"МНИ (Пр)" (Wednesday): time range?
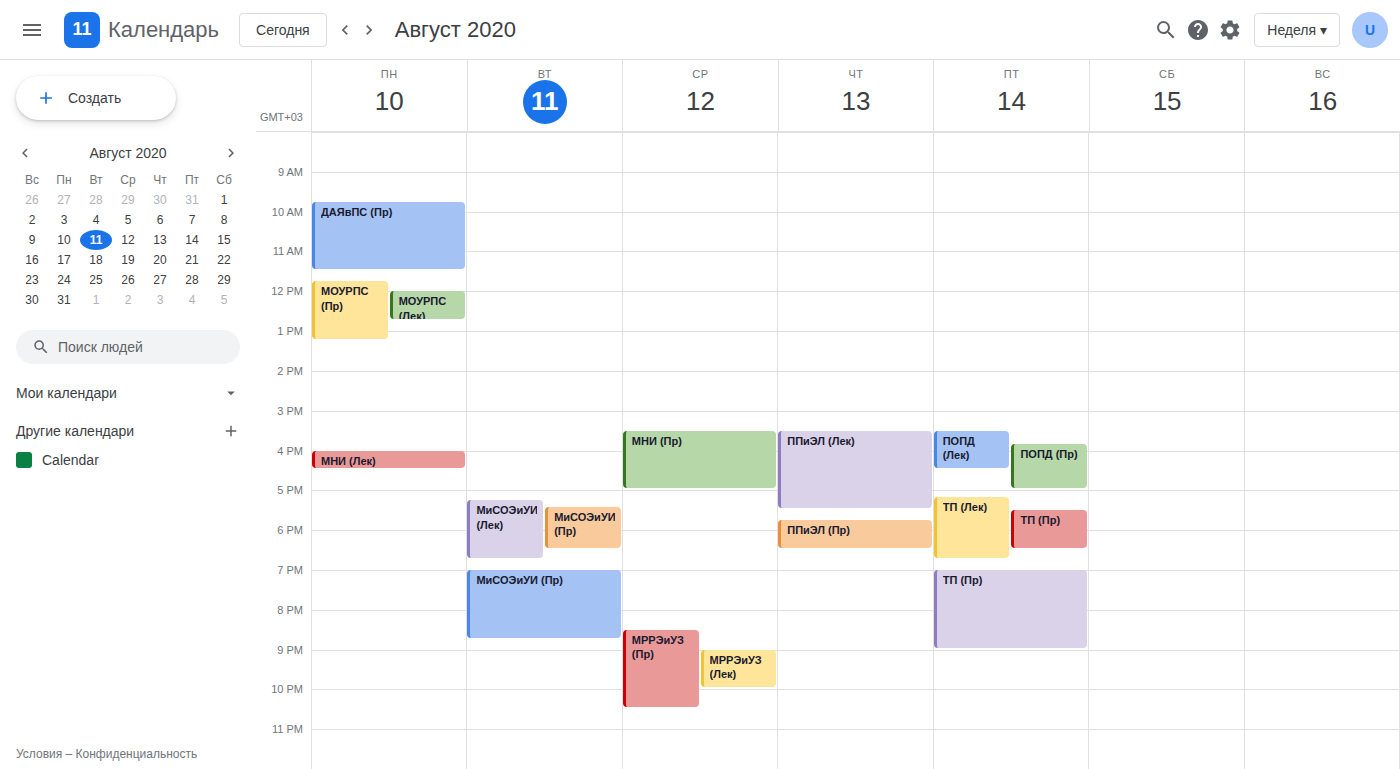
3:30 PM to 5:00 PM